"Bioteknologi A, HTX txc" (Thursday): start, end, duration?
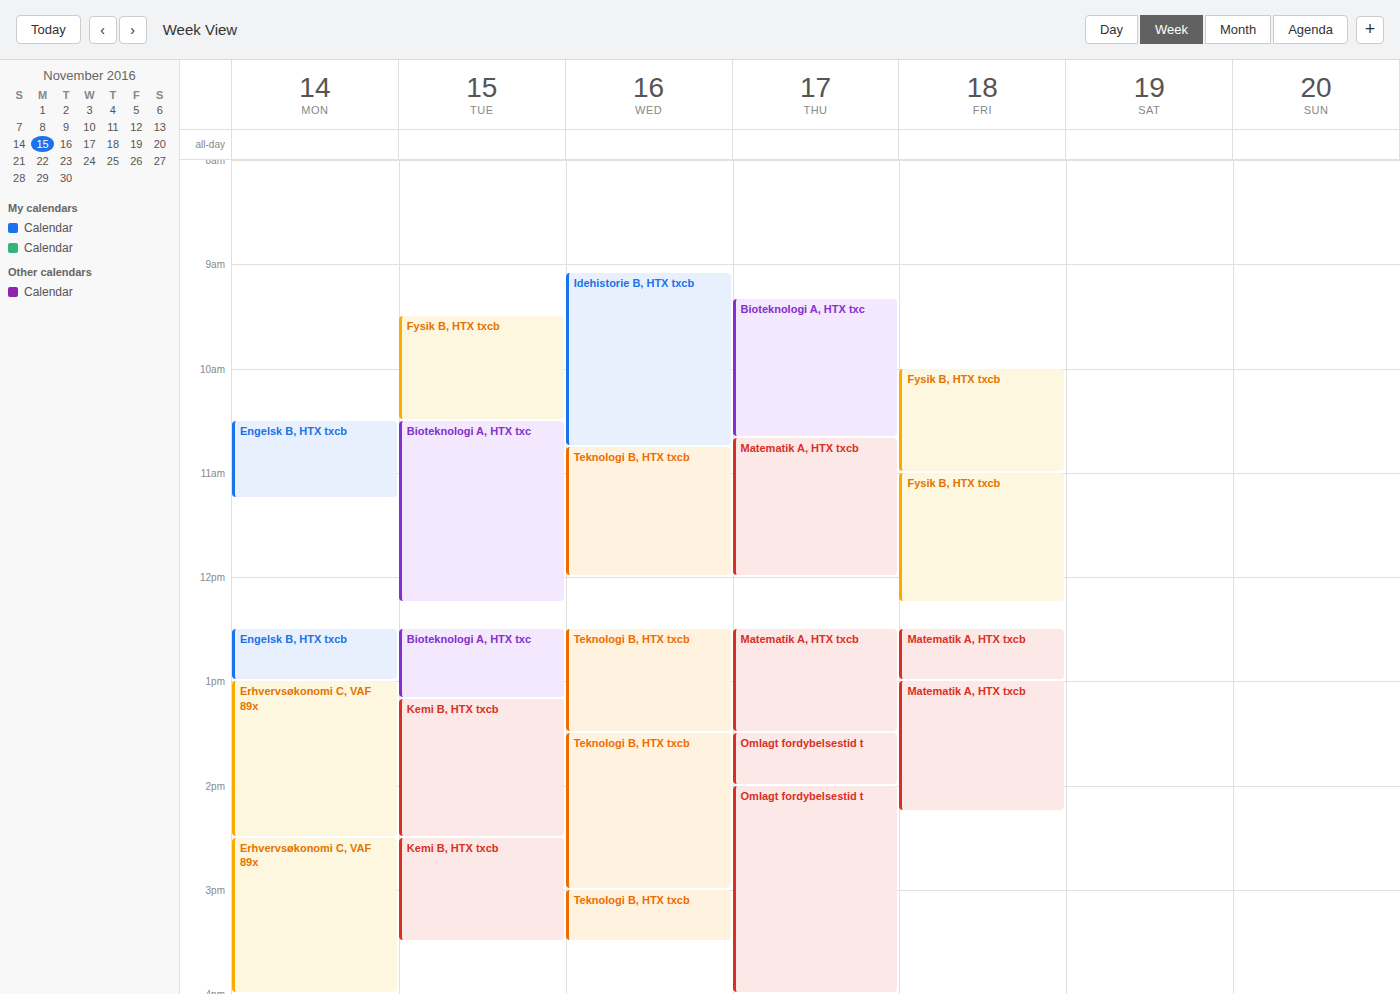
09:20 to 10:40, 1 hour 20 minutes